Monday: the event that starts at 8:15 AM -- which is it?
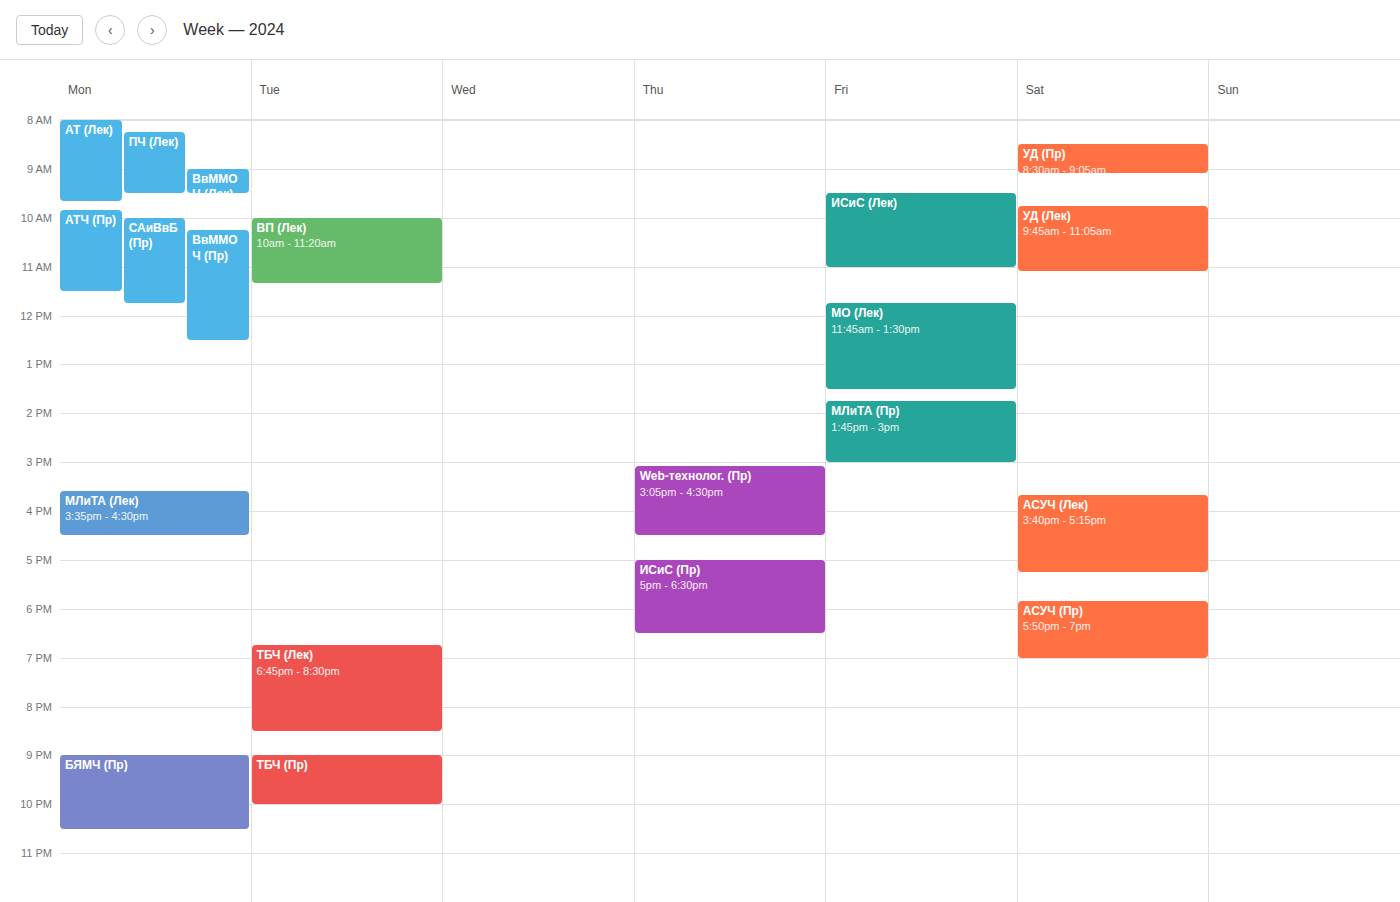
"ПЧ (Лек)"